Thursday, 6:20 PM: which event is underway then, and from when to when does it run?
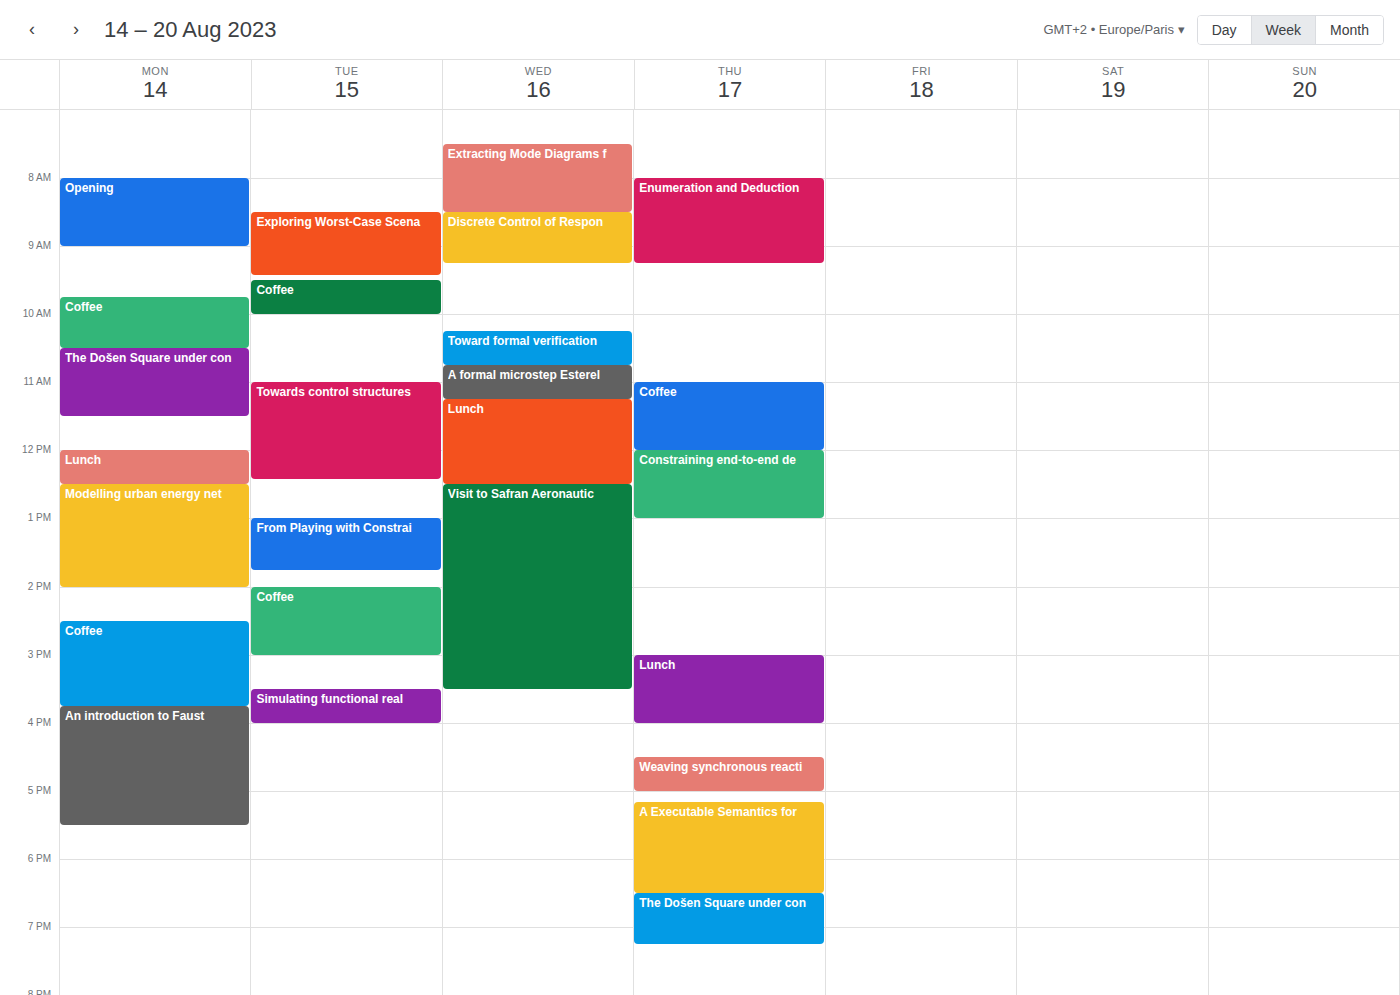
"A Executable Semantics for", 5:10 PM to 6:30 PM